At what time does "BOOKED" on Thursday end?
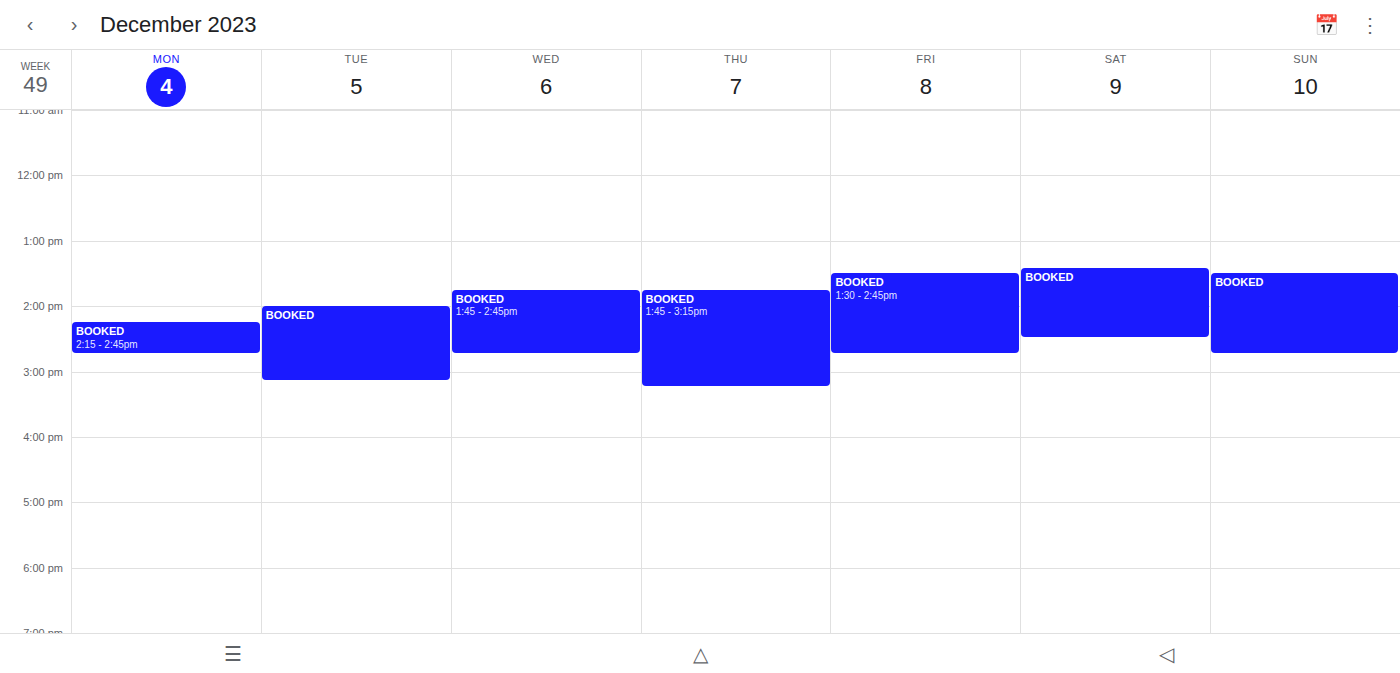
15:15